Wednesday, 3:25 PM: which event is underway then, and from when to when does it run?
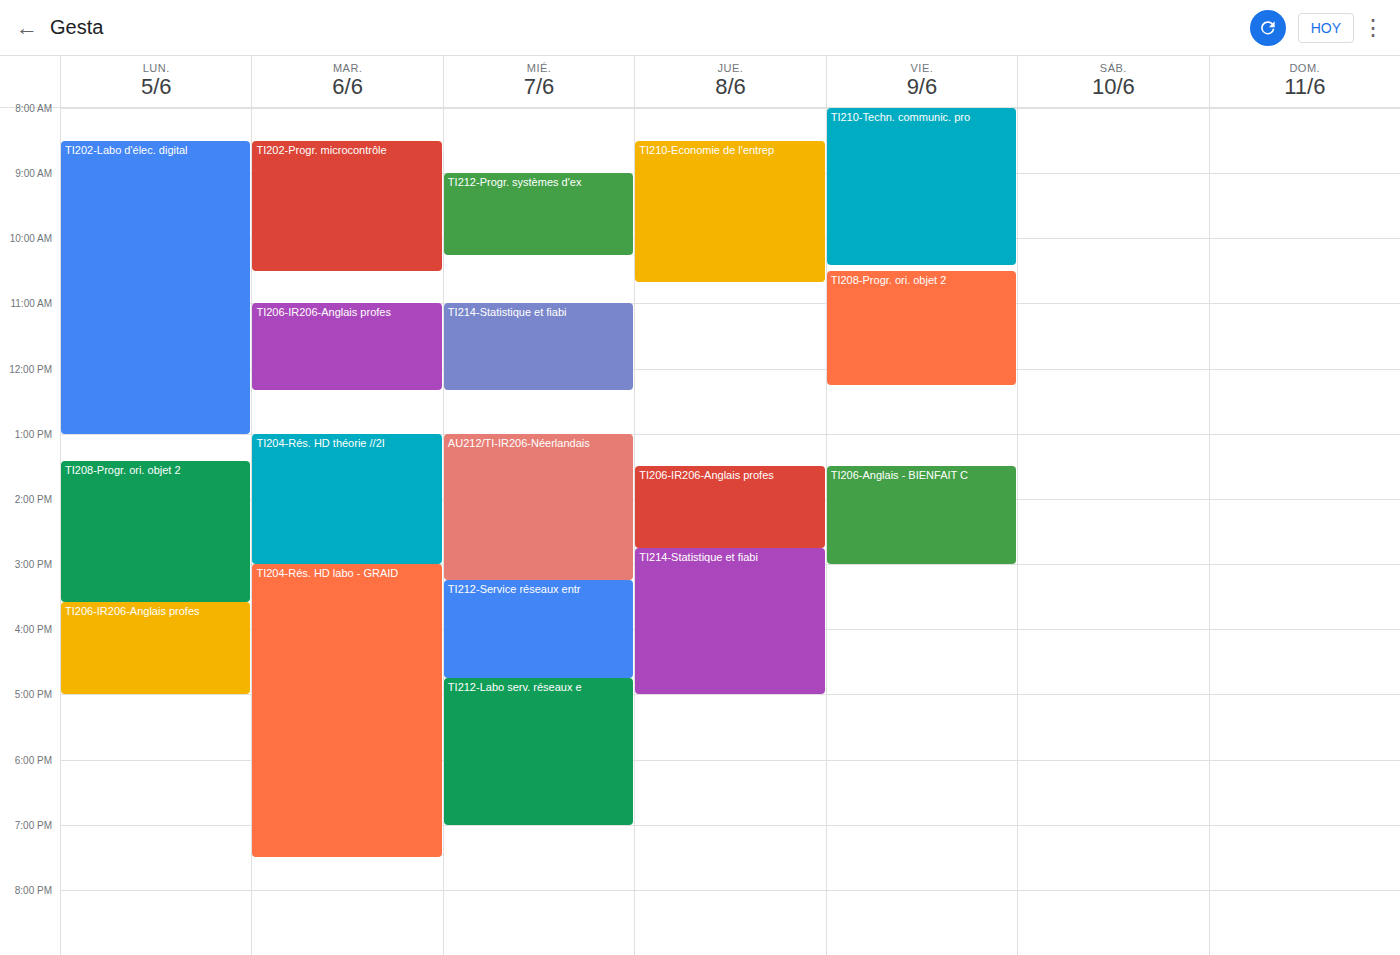
"TI212-Service réseaux entr", 3:15 PM to 4:45 PM